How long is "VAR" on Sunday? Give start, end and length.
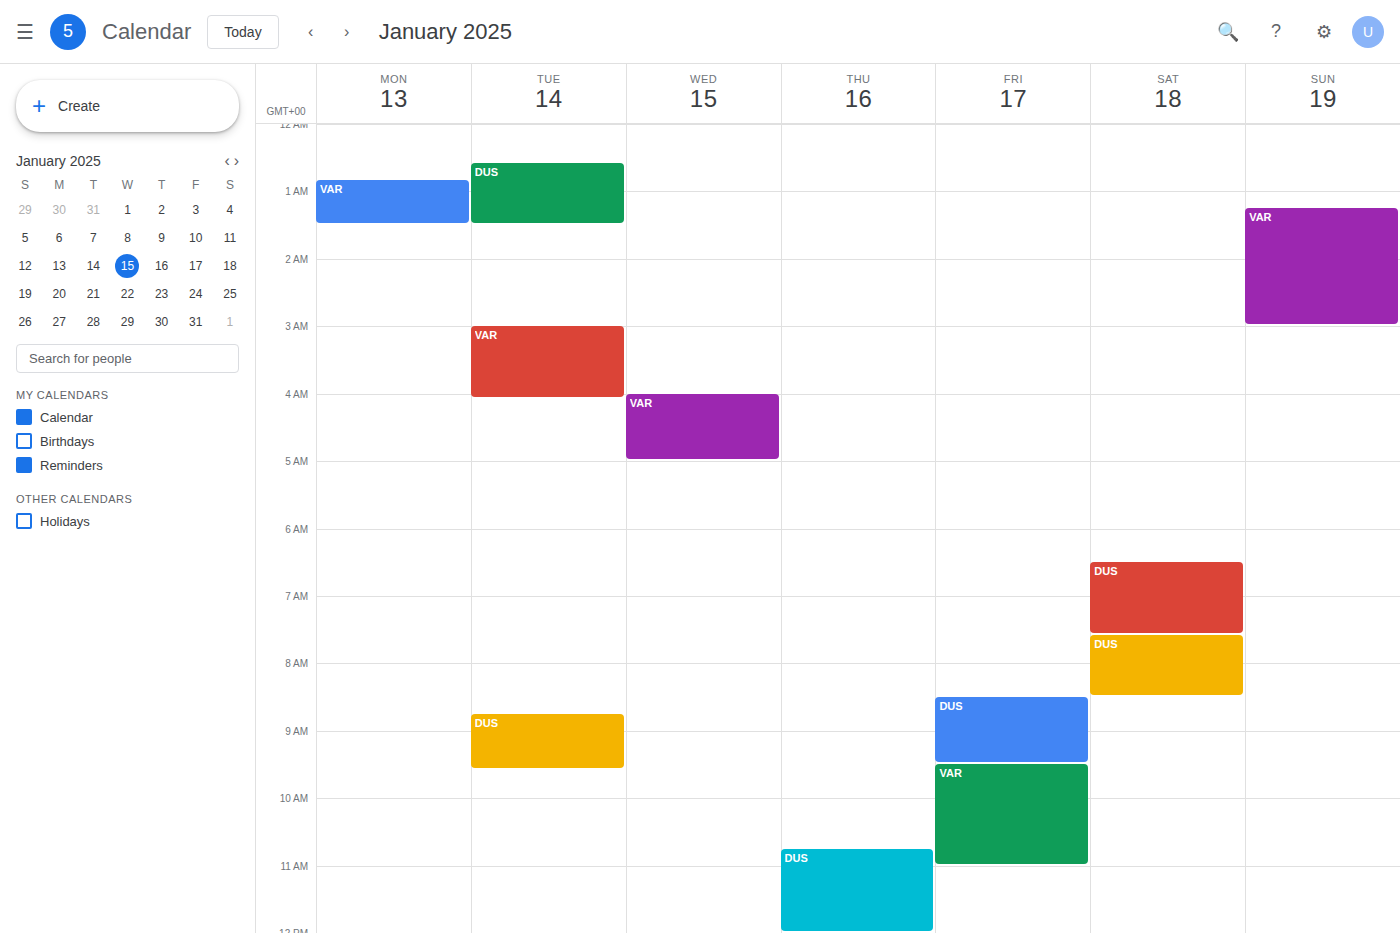
1:15 AM to 3:00 AM, 1 hour 45 minutes